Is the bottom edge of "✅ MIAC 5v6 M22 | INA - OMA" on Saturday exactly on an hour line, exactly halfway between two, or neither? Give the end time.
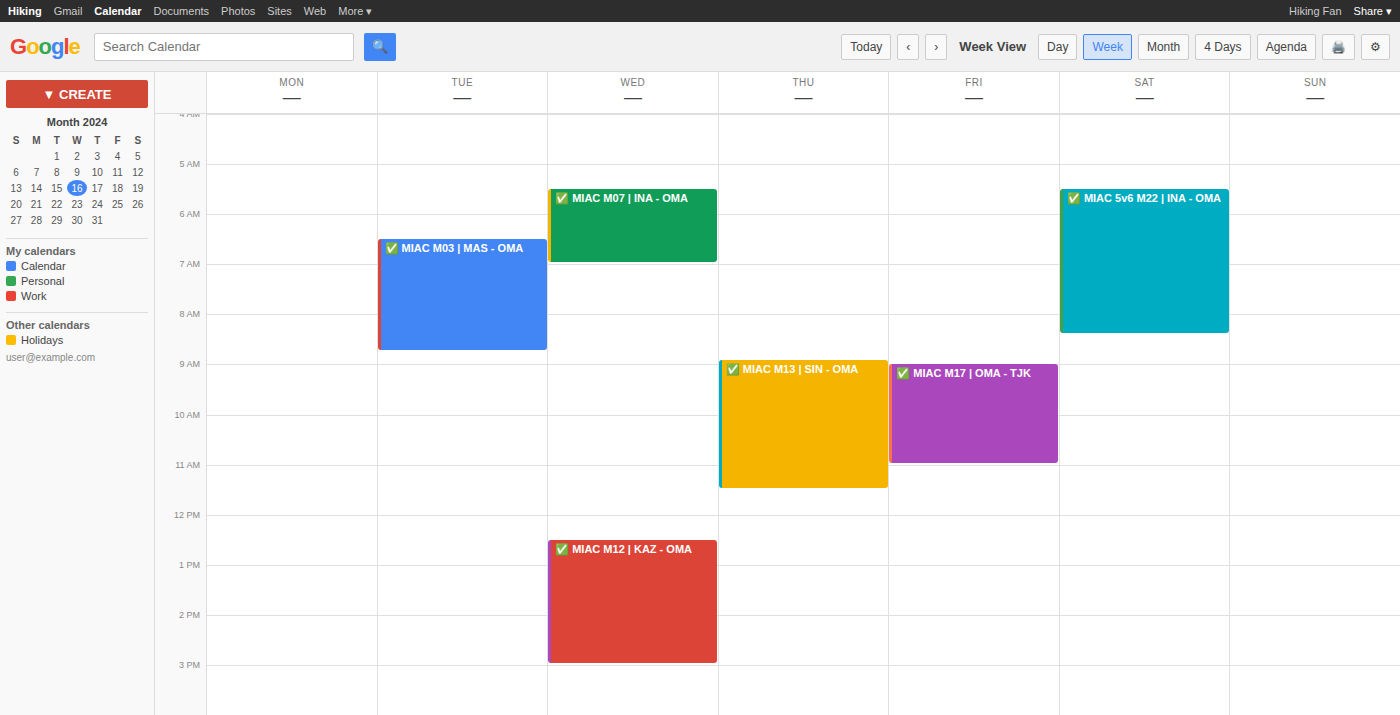
8:25 AM -- neither: 25 minutes below the 8 AM line and 35 minutes above the 9 AM line.